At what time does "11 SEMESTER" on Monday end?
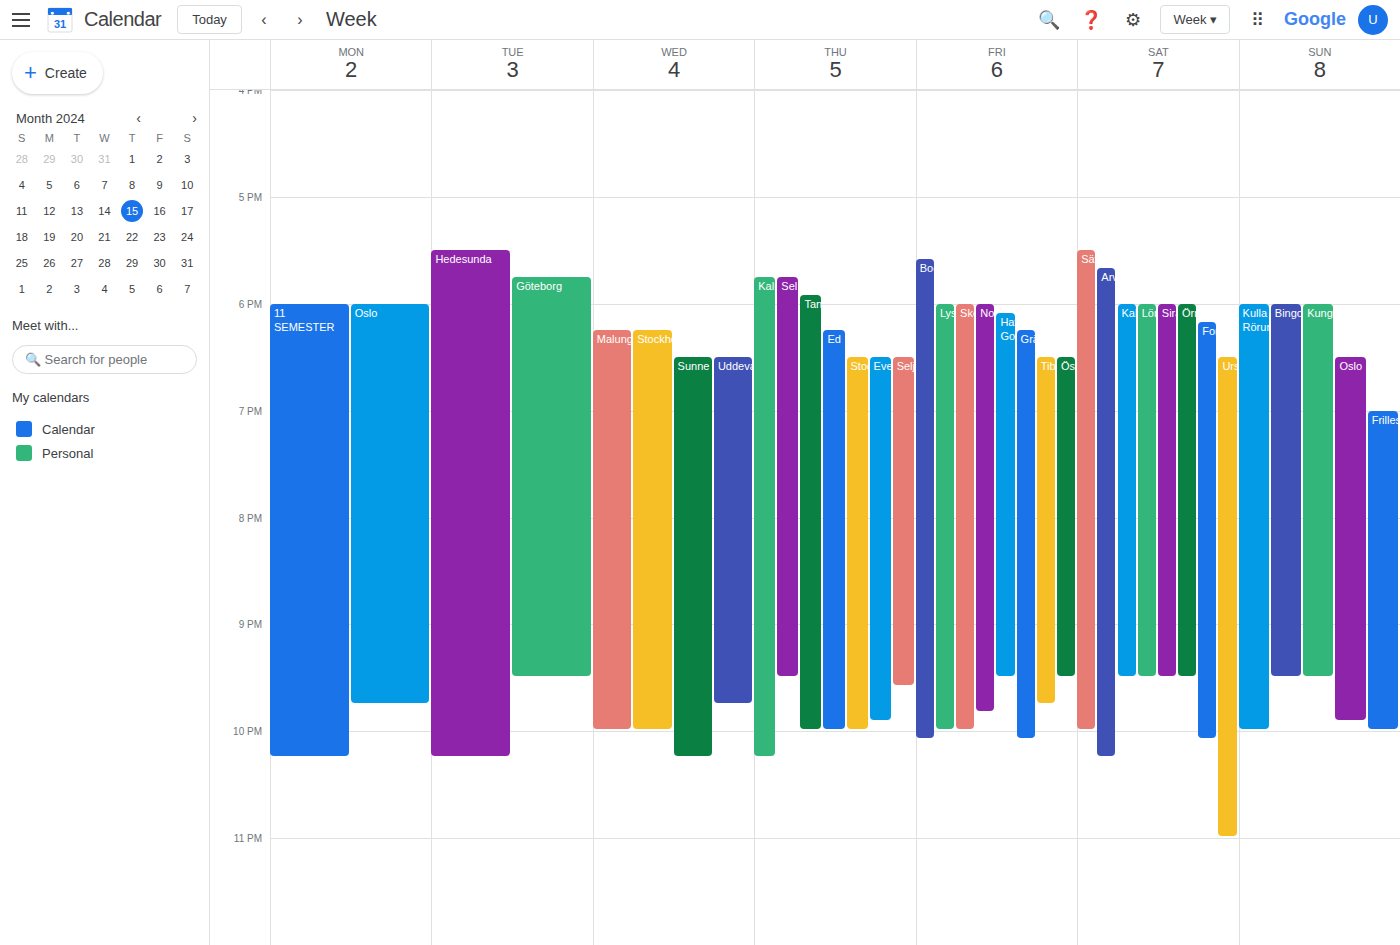
10:15 PM